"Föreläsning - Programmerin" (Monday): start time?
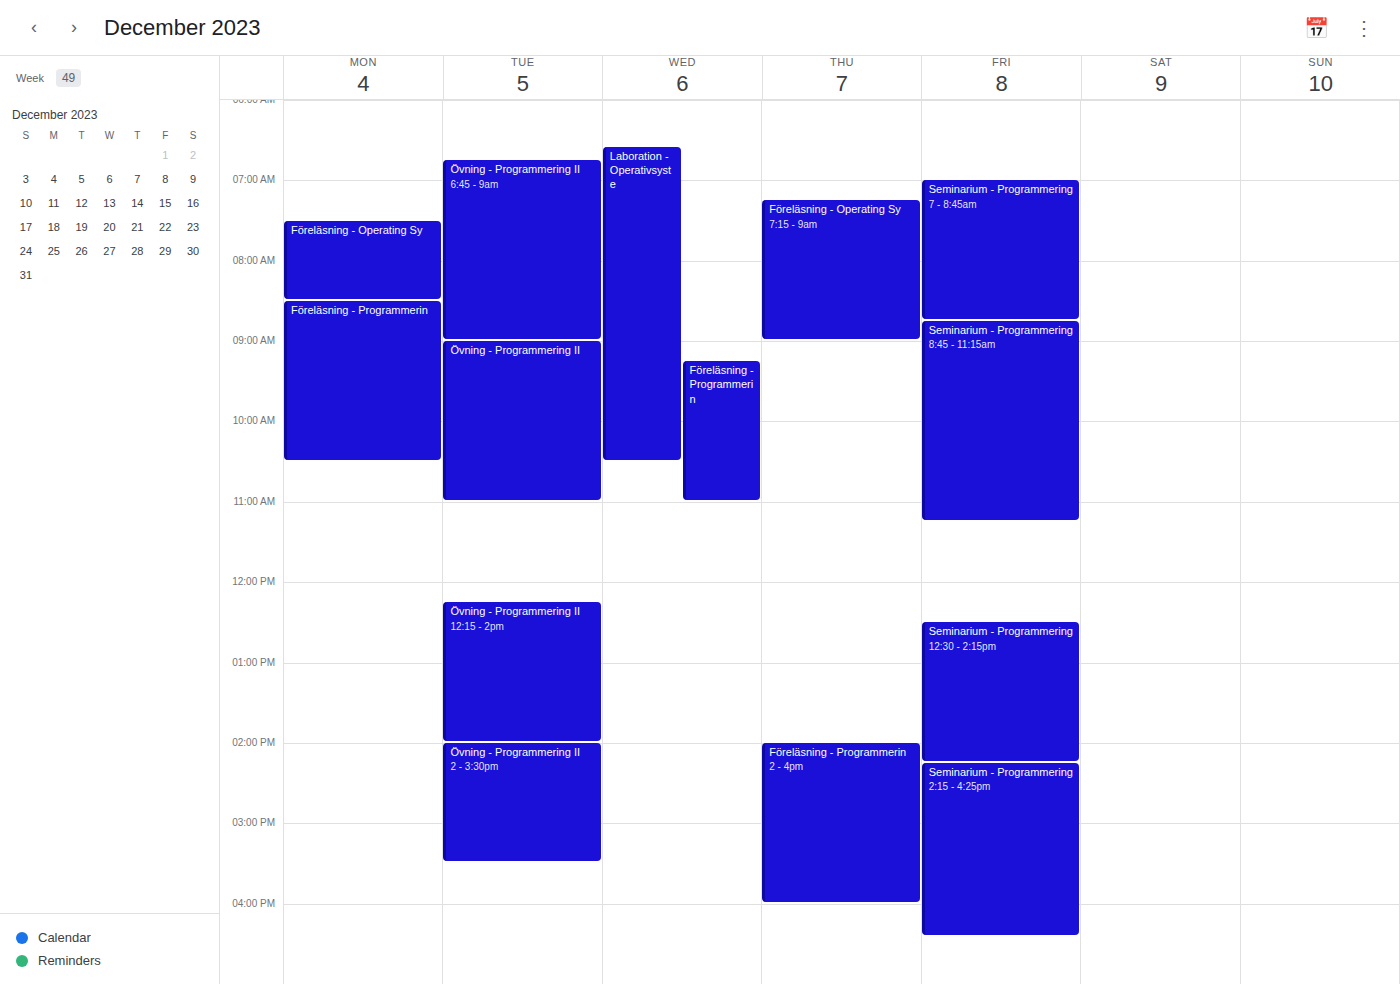
8:30 AM